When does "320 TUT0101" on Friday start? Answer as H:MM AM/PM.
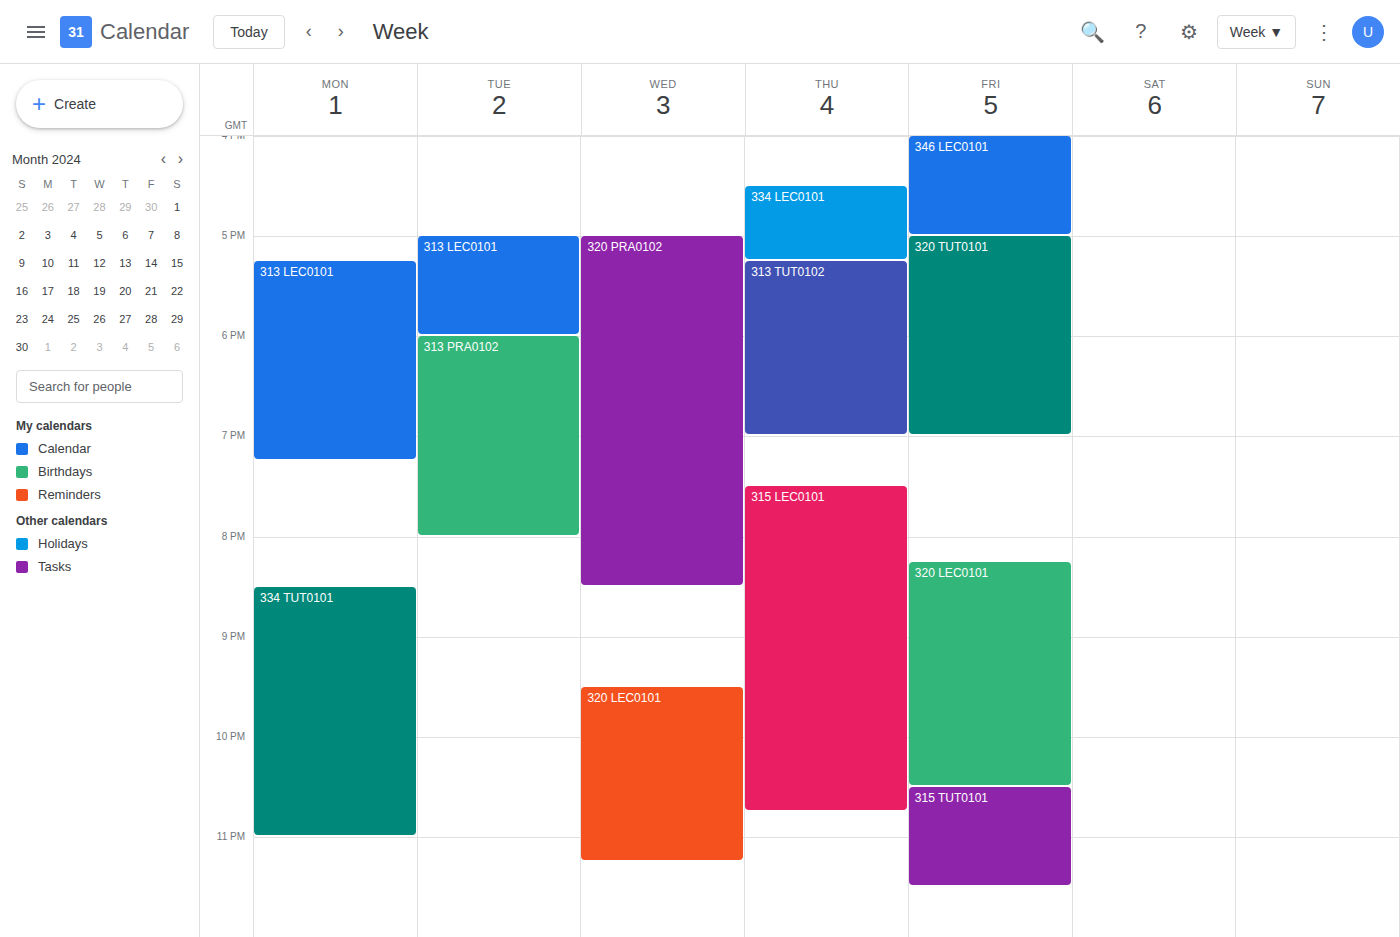
5:00 PM